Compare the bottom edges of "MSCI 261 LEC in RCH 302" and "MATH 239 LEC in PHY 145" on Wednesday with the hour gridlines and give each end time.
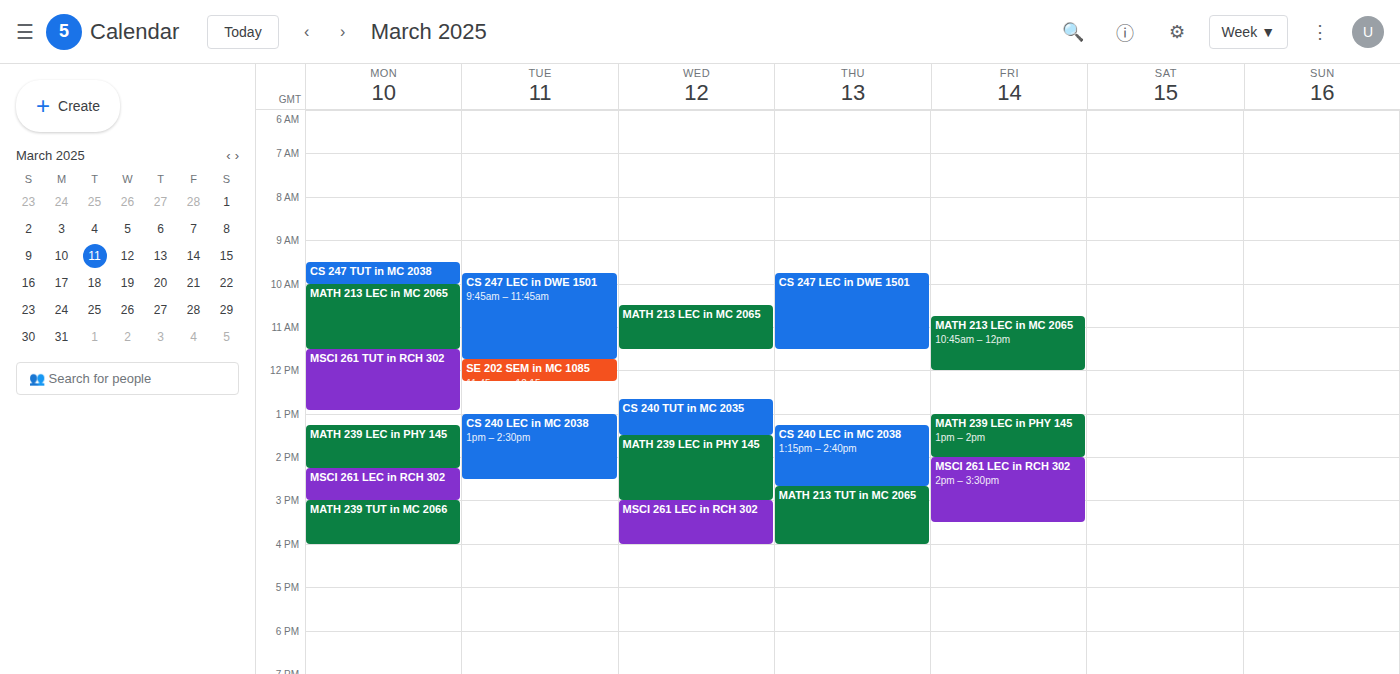
"MSCI 261 LEC in RCH 302": 4:00 PM, exactly on the 4 PM line. "MATH 239 LEC in PHY 145": 3:00 PM, exactly on the 3 PM line.